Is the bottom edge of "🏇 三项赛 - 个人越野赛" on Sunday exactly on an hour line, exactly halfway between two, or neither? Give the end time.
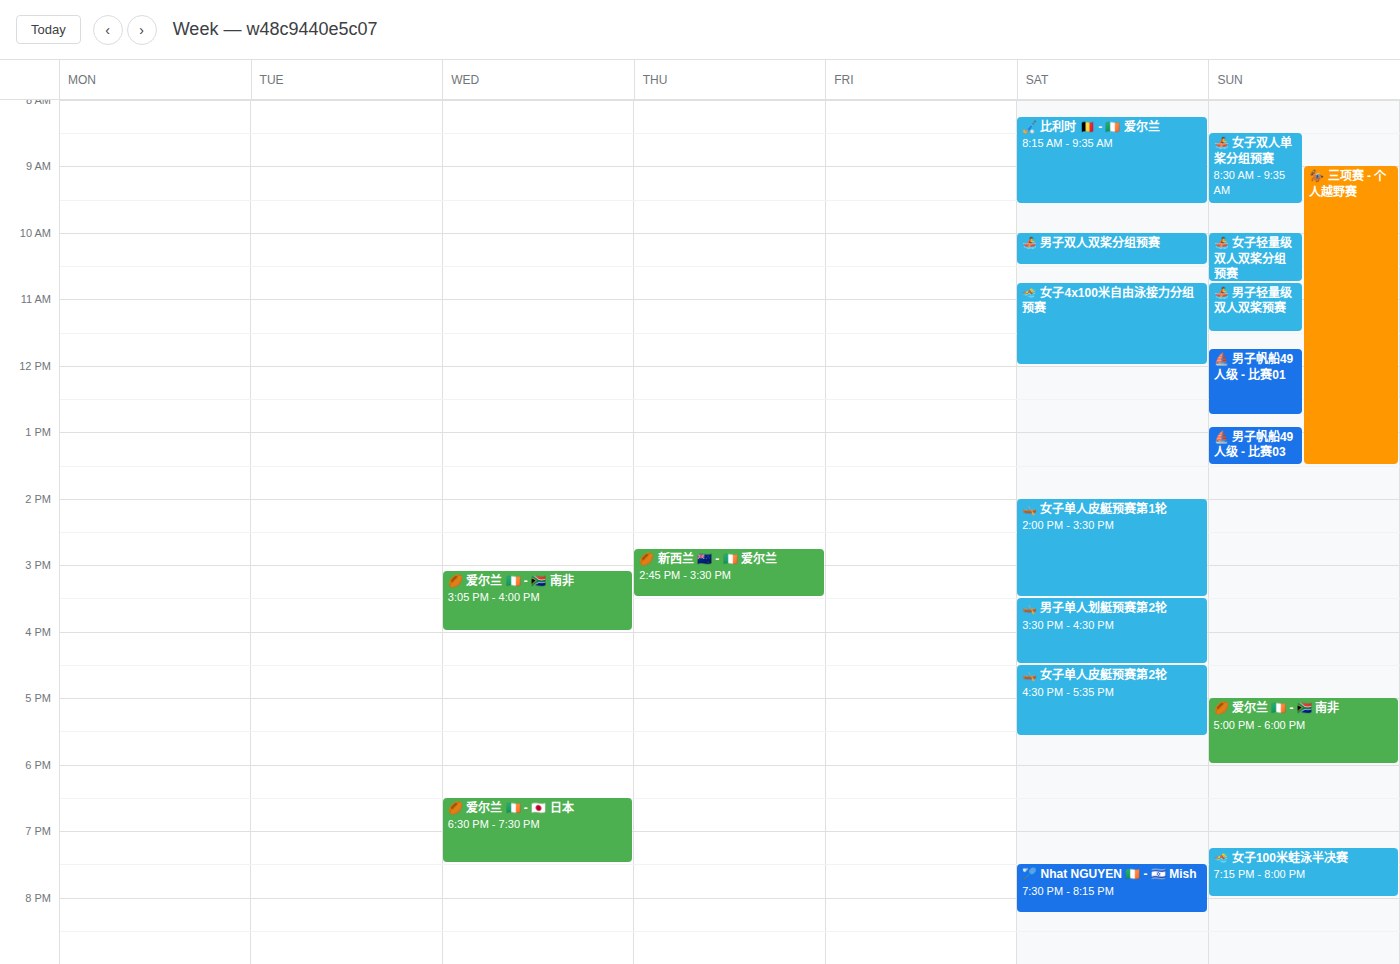
1:30 PM -- halfway between the 1 PM and 2 PM lines.